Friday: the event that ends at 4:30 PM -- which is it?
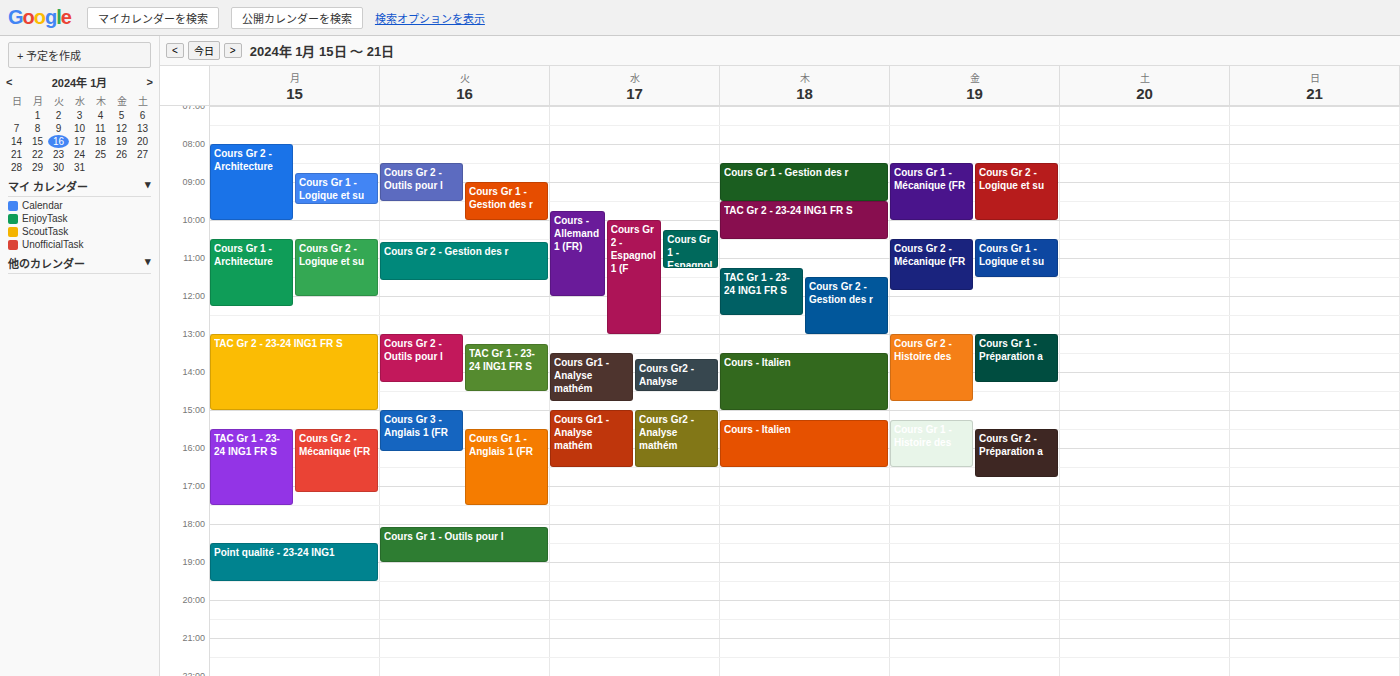
"Cours Gr 1 - Histoire des"